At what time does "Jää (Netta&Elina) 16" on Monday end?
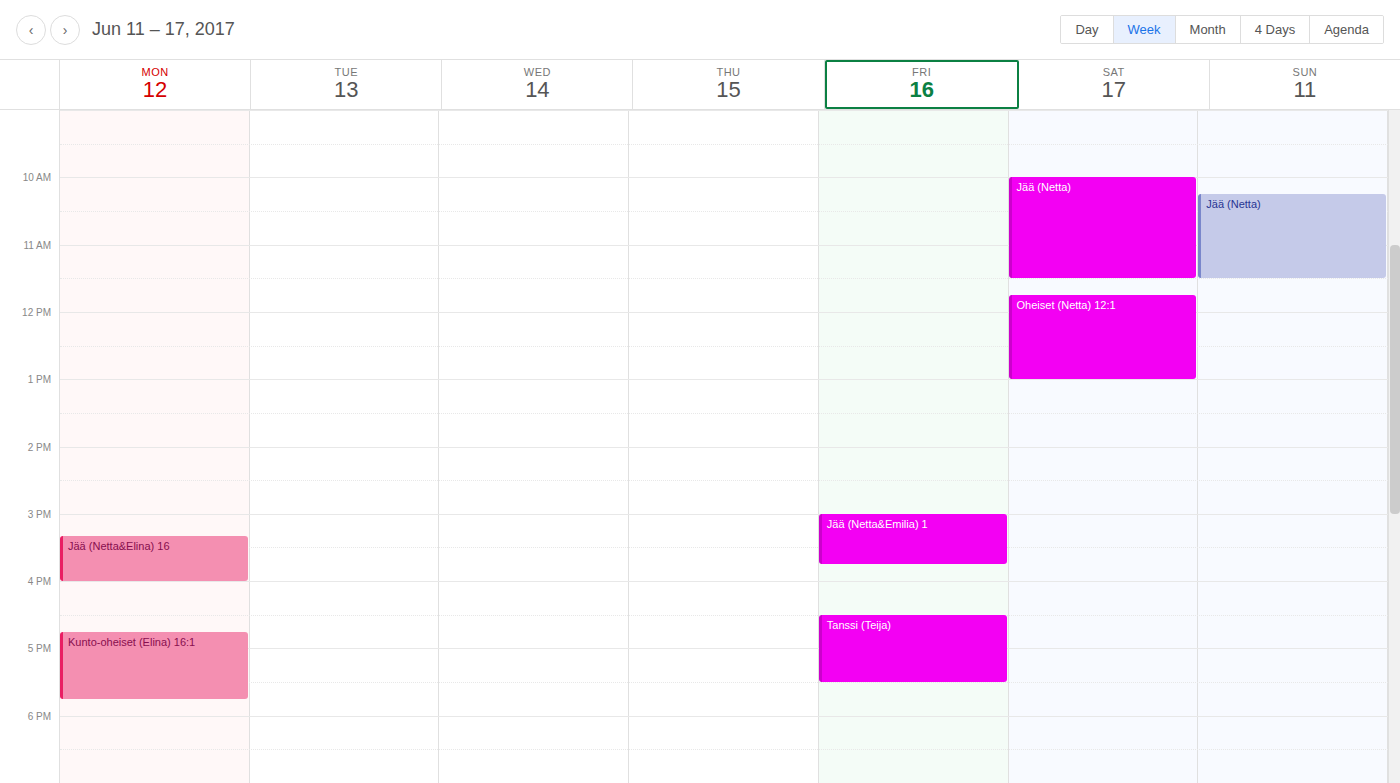
4:00 PM